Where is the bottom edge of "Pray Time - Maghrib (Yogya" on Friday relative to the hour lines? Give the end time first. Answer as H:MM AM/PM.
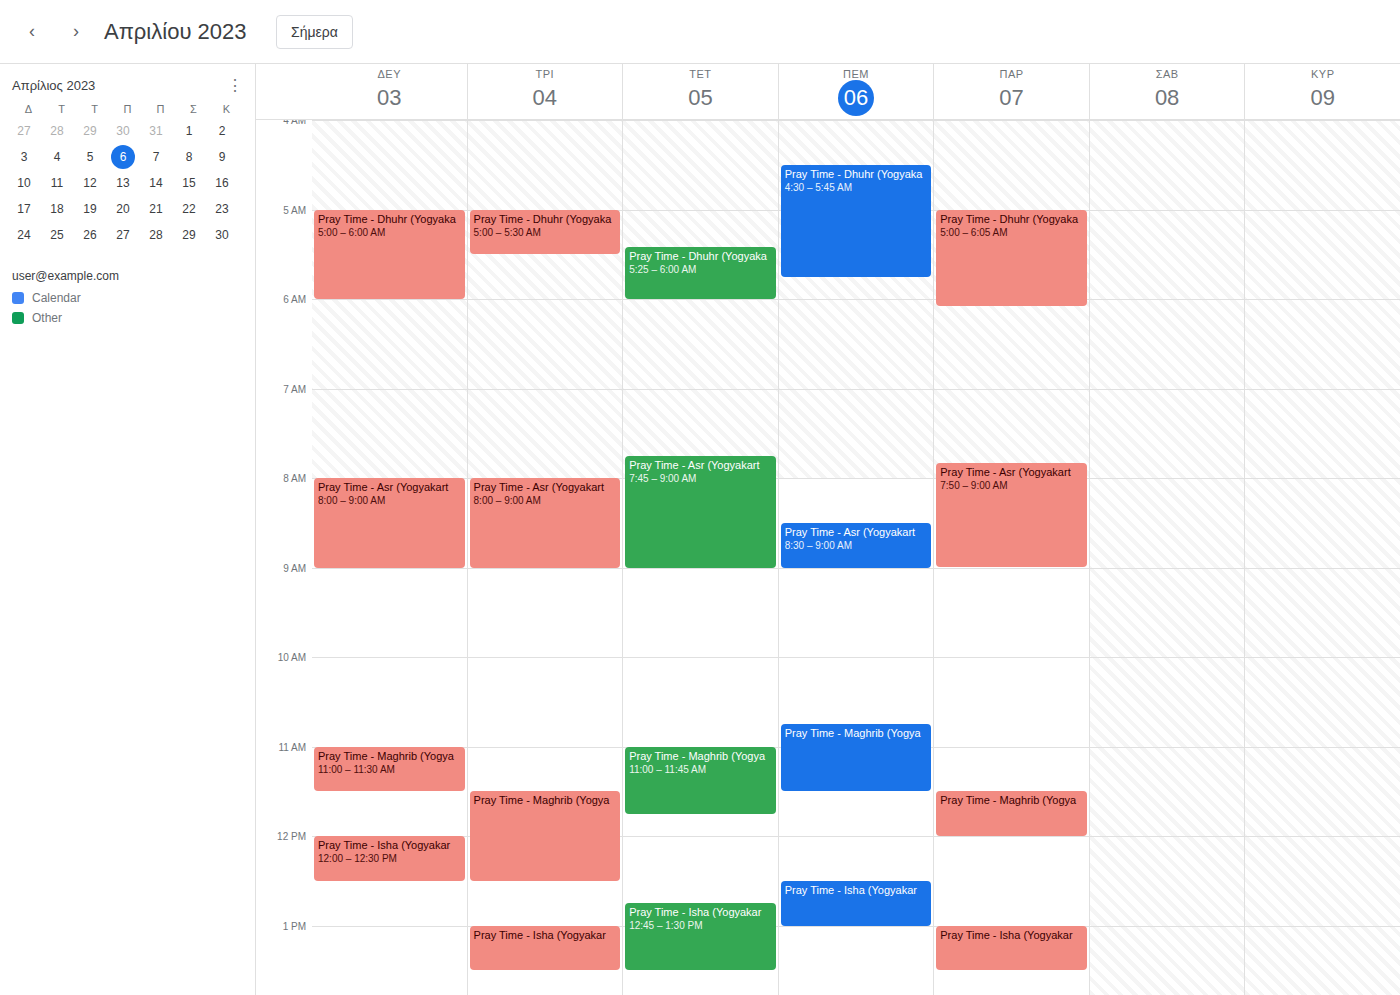
12:00 PM -- exactly on the 12 PM line.